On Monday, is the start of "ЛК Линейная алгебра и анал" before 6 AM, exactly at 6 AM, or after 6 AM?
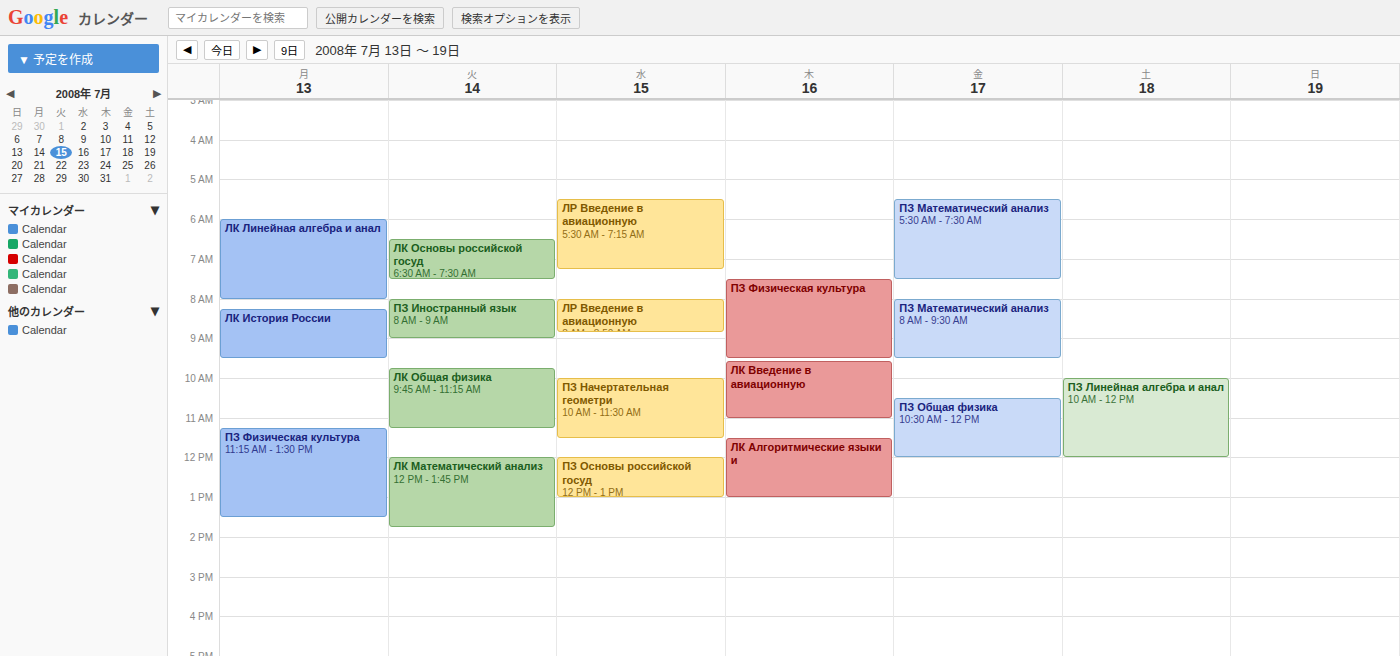
6:00 AM -- exactly at 6 AM, on the 6 AM line.